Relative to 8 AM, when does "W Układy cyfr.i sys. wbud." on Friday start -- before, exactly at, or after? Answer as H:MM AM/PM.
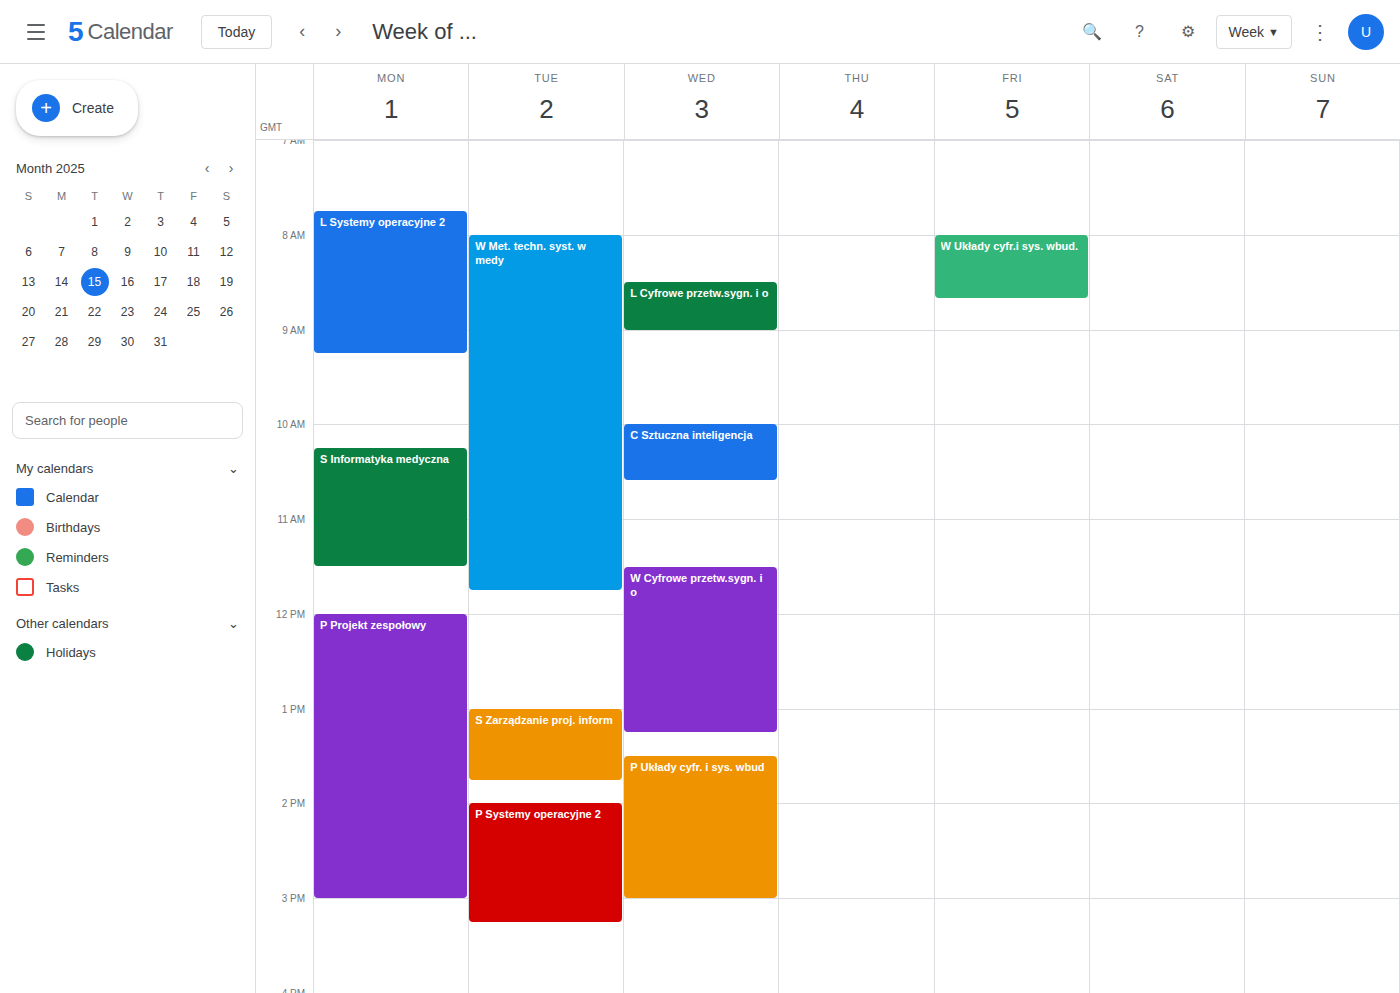
8:00 AM -- exactly at 8 AM, on the 8 AM line.